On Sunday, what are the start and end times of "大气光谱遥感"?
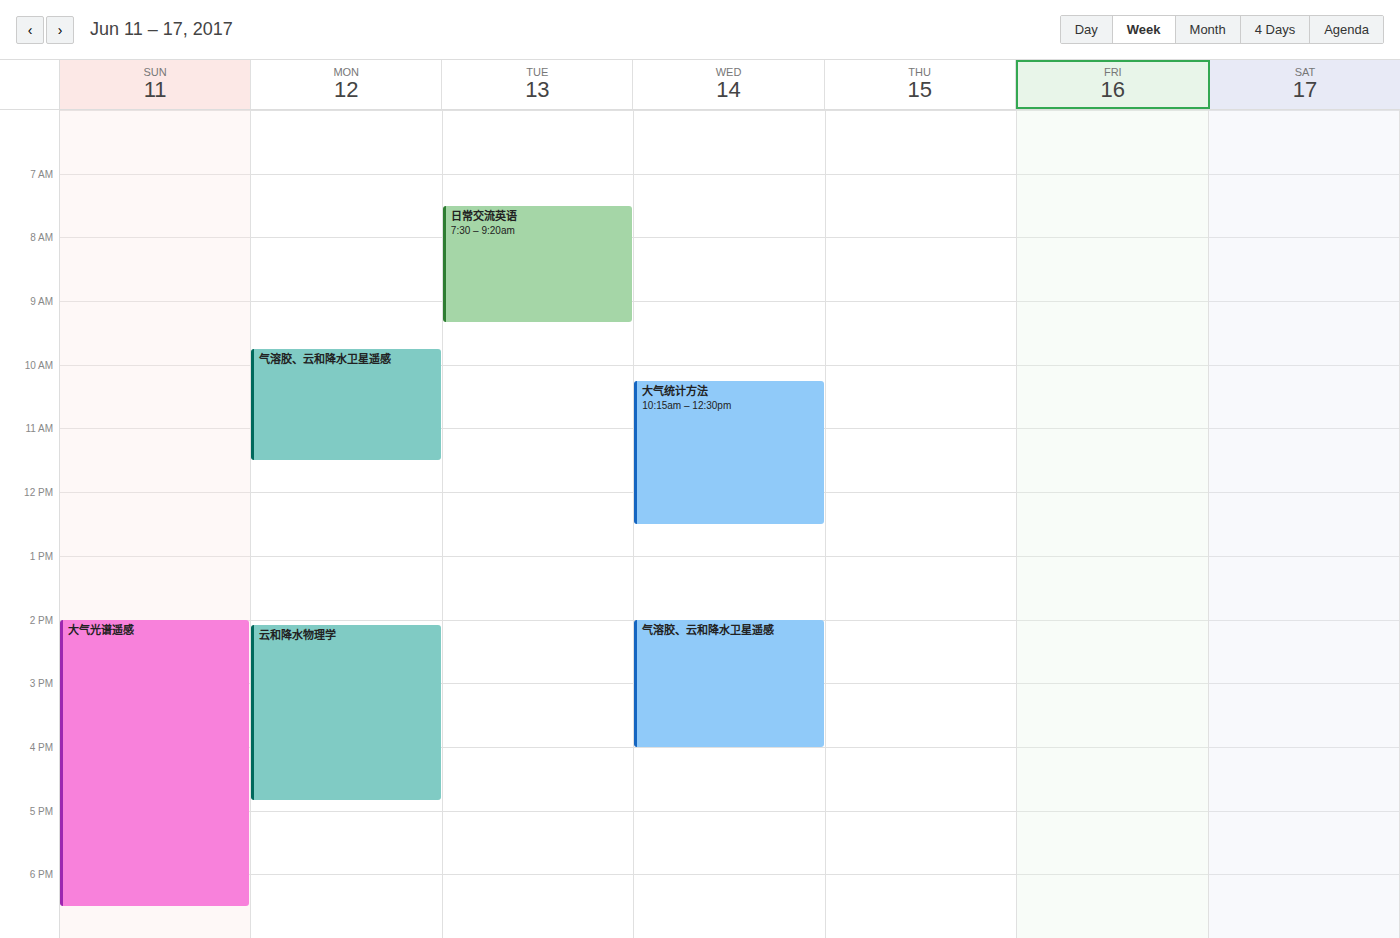
2:00 PM to 6:30 PM